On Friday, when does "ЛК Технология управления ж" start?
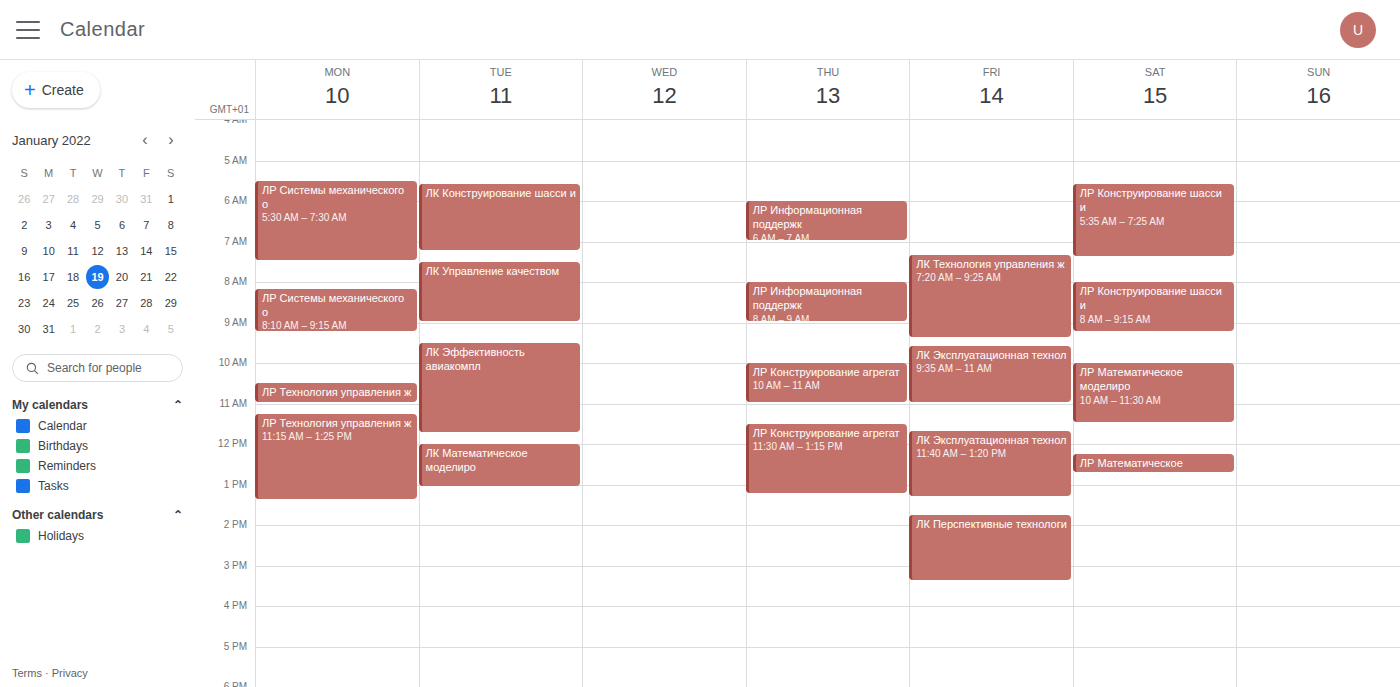
7:20 AM